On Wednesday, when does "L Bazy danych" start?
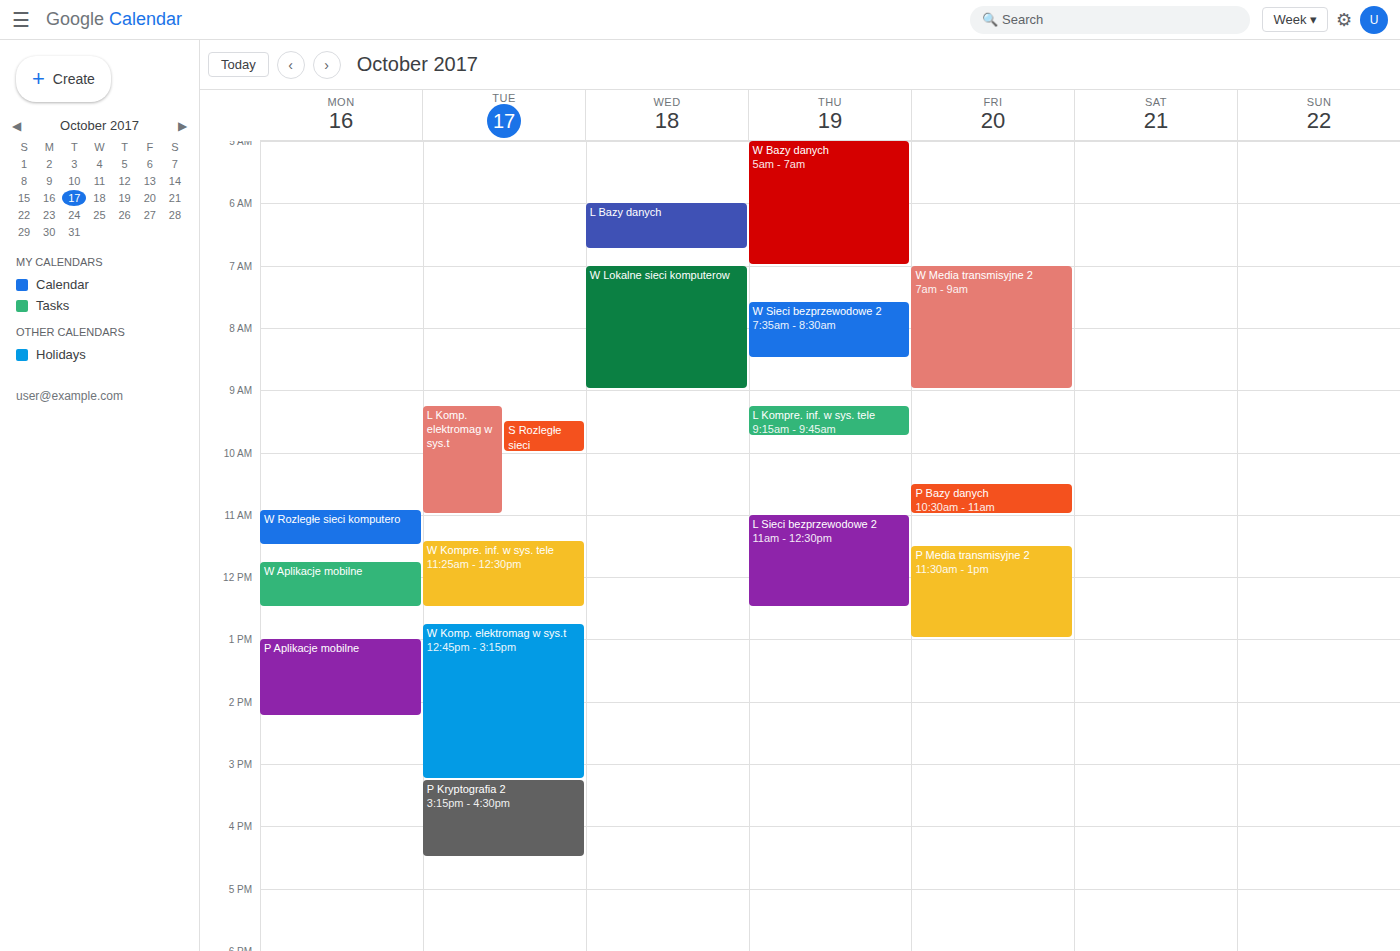
6:00 AM